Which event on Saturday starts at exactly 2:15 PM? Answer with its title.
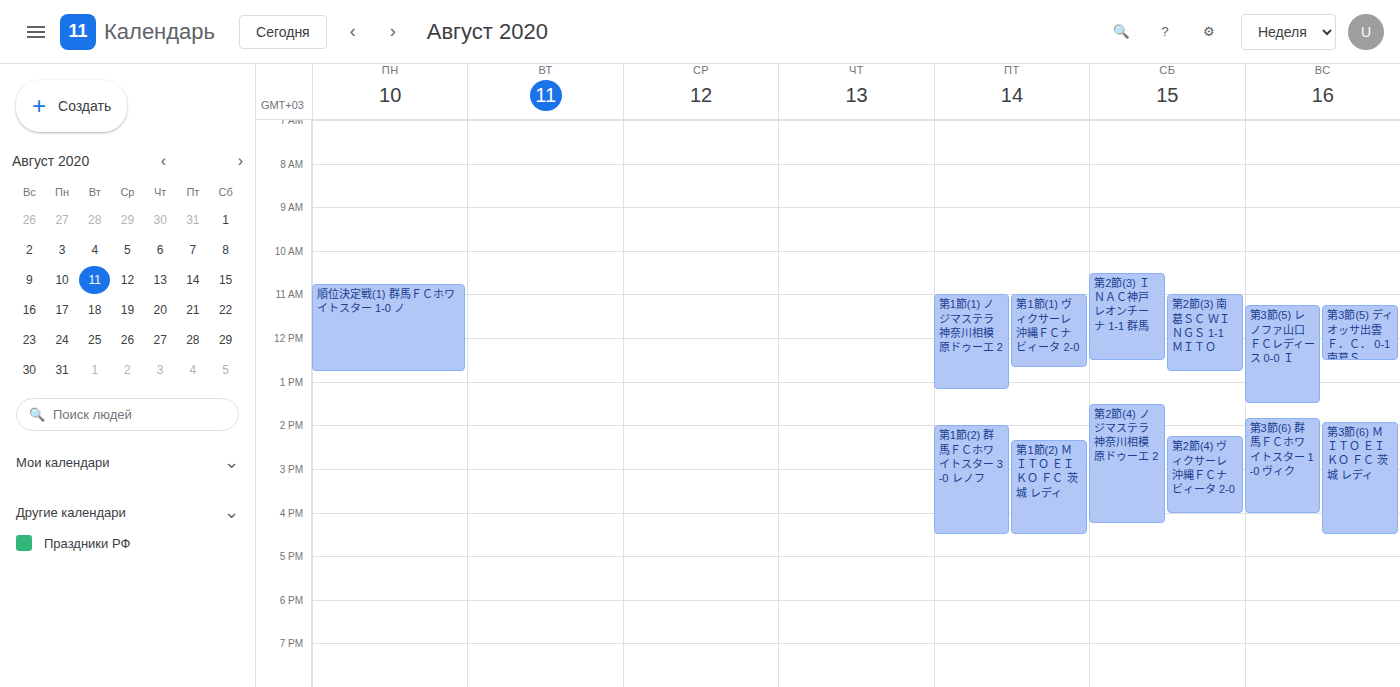
"第2節(4) ヴィクサーレ沖縄ＦＣナビィータ 2-0"